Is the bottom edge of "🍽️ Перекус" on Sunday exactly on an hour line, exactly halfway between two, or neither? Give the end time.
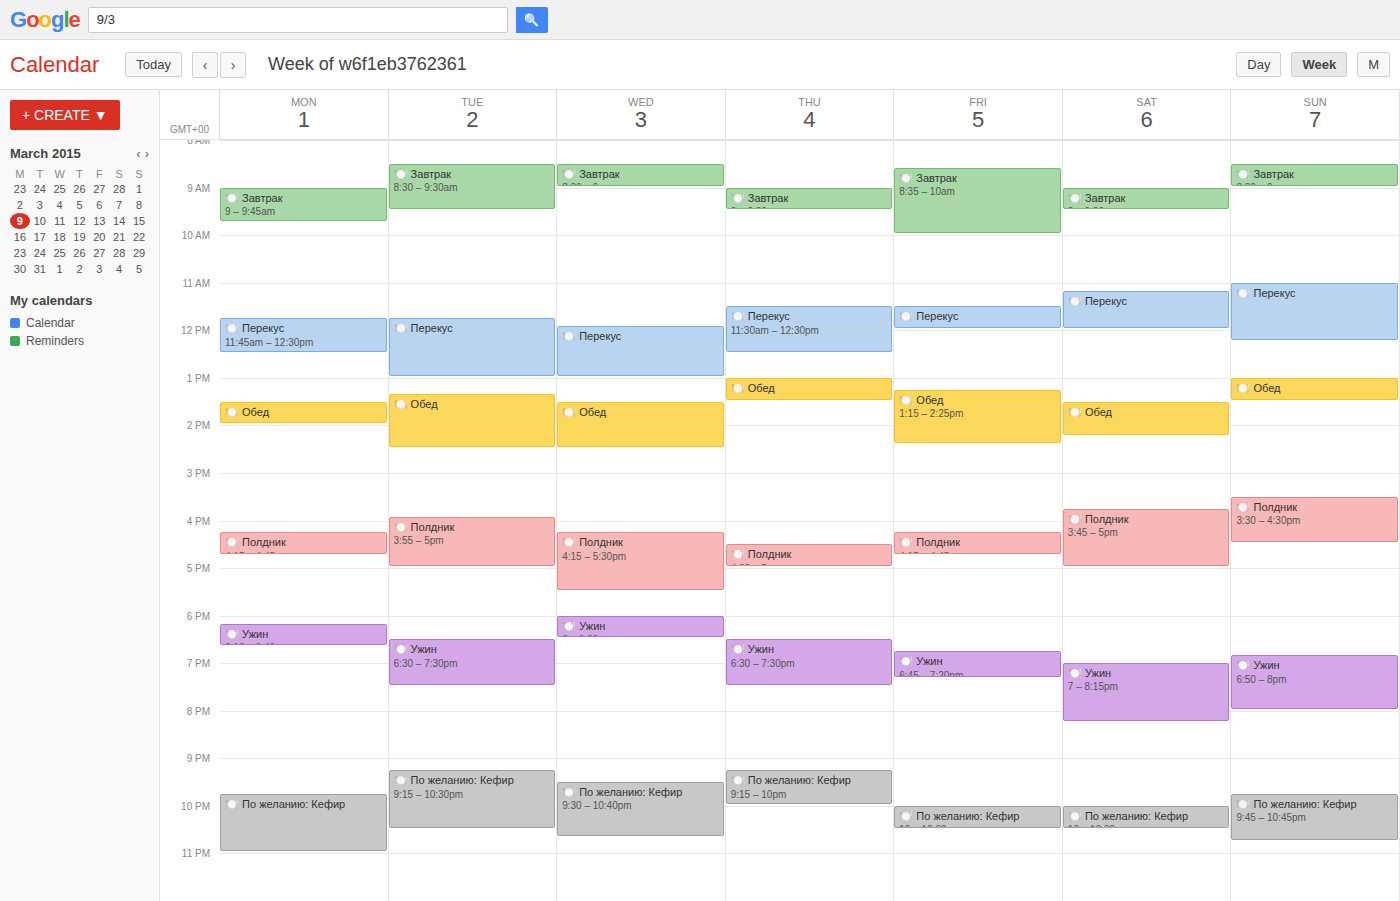
12:15 PM -- neither: a quarter of the way from the 12 PM line to the 1 PM line.